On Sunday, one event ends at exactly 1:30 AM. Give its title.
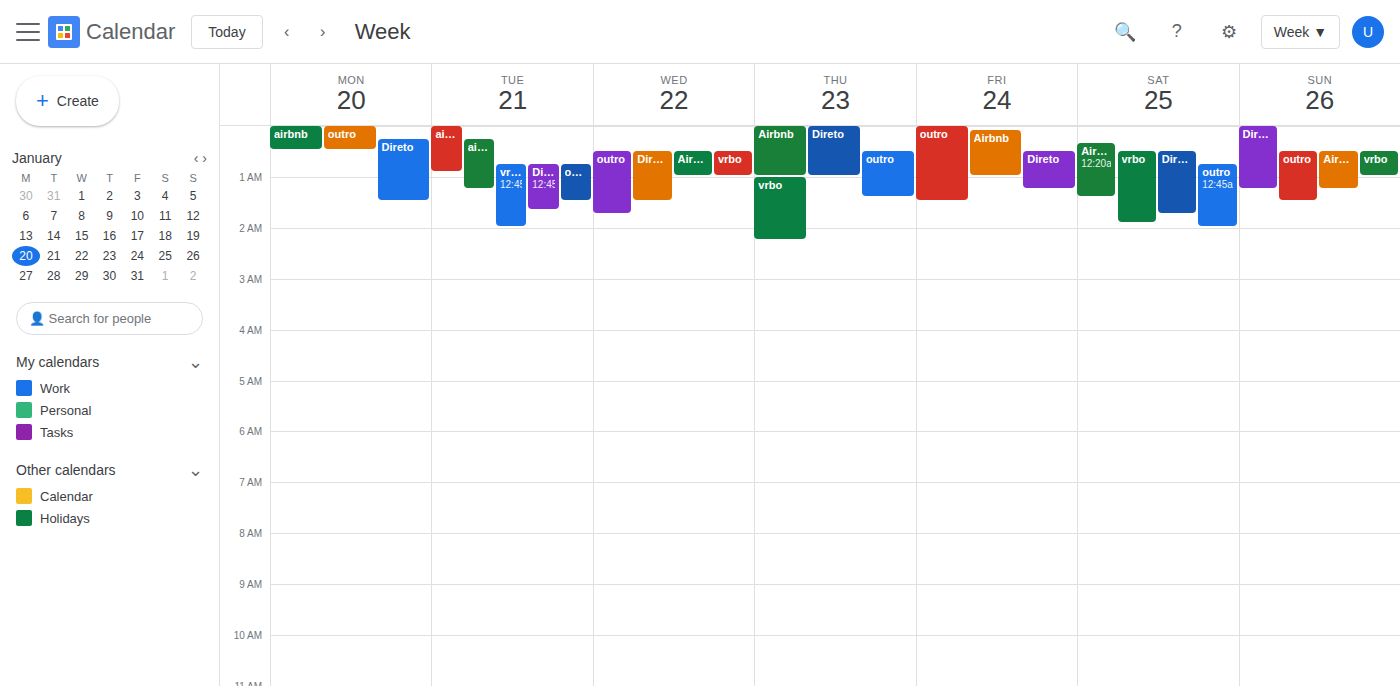
"outro"